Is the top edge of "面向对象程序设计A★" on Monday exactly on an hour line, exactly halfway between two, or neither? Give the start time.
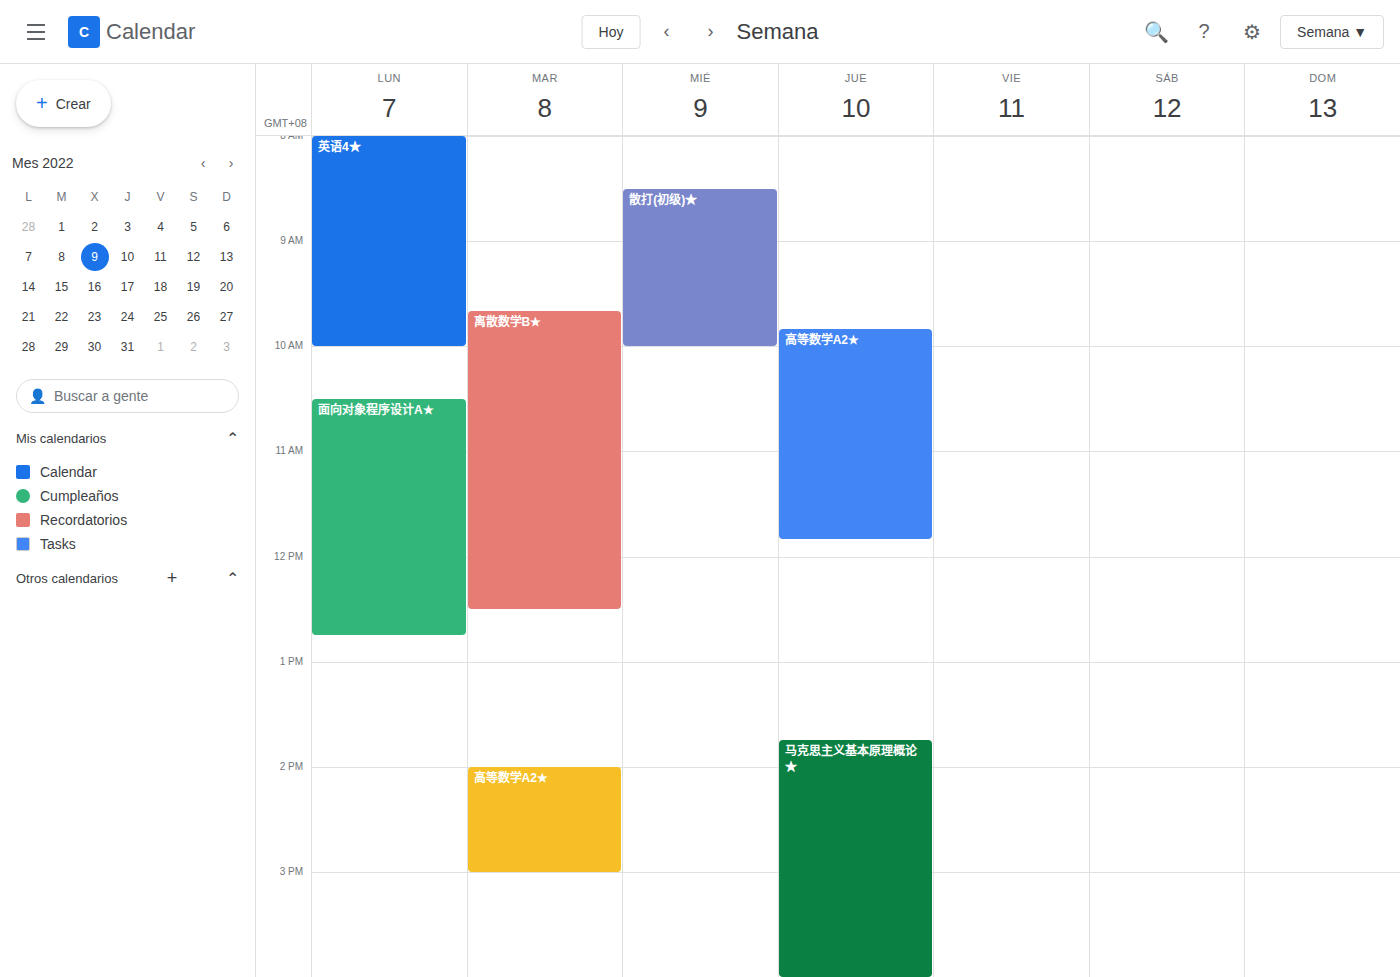
10:30 AM -- halfway between the 10 AM and 11 AM lines.